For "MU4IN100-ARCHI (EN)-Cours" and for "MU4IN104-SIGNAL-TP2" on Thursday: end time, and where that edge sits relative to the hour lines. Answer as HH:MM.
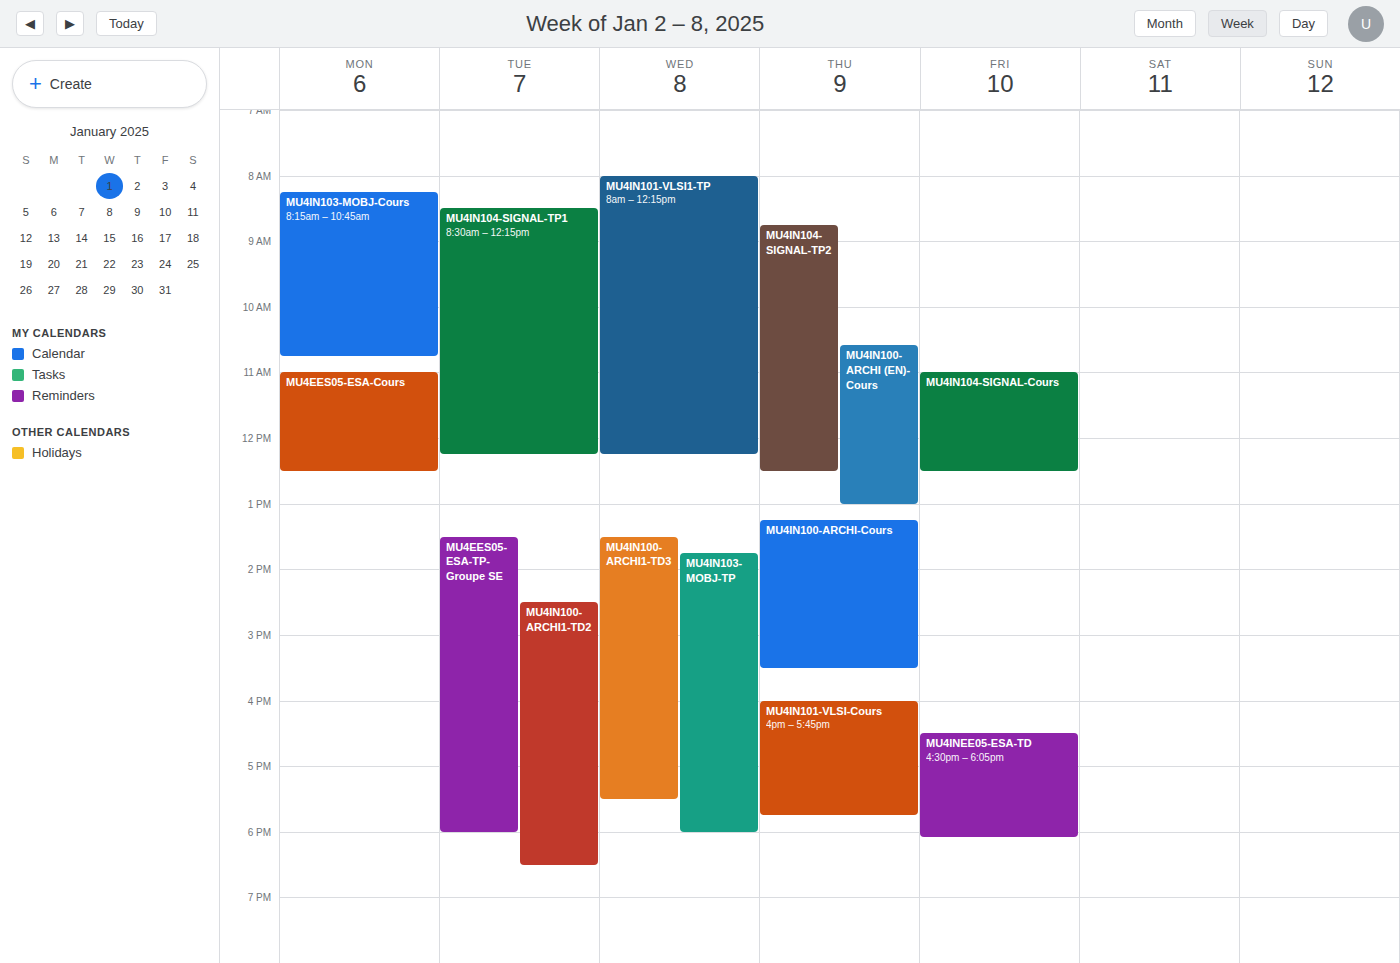
"MU4IN100-ARCHI (EN)-Cours": 13:00, exactly on the 13:00 line. "MU4IN104-SIGNAL-TP2": 12:30, halfway between the 12:00 and 13:00 lines.